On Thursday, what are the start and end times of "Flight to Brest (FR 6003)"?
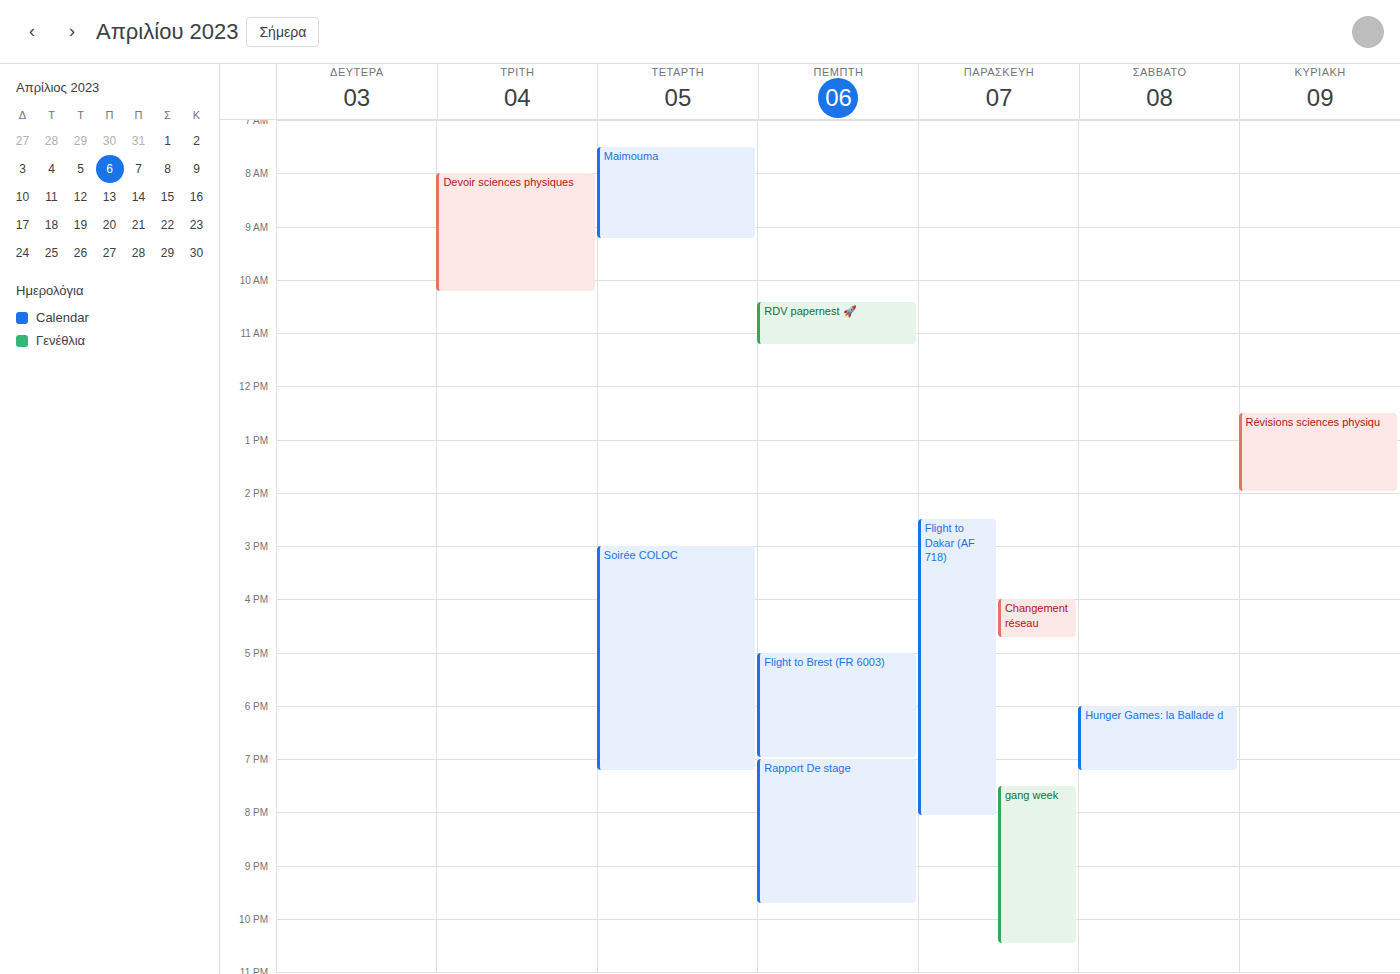
5:00 PM to 7:00 PM